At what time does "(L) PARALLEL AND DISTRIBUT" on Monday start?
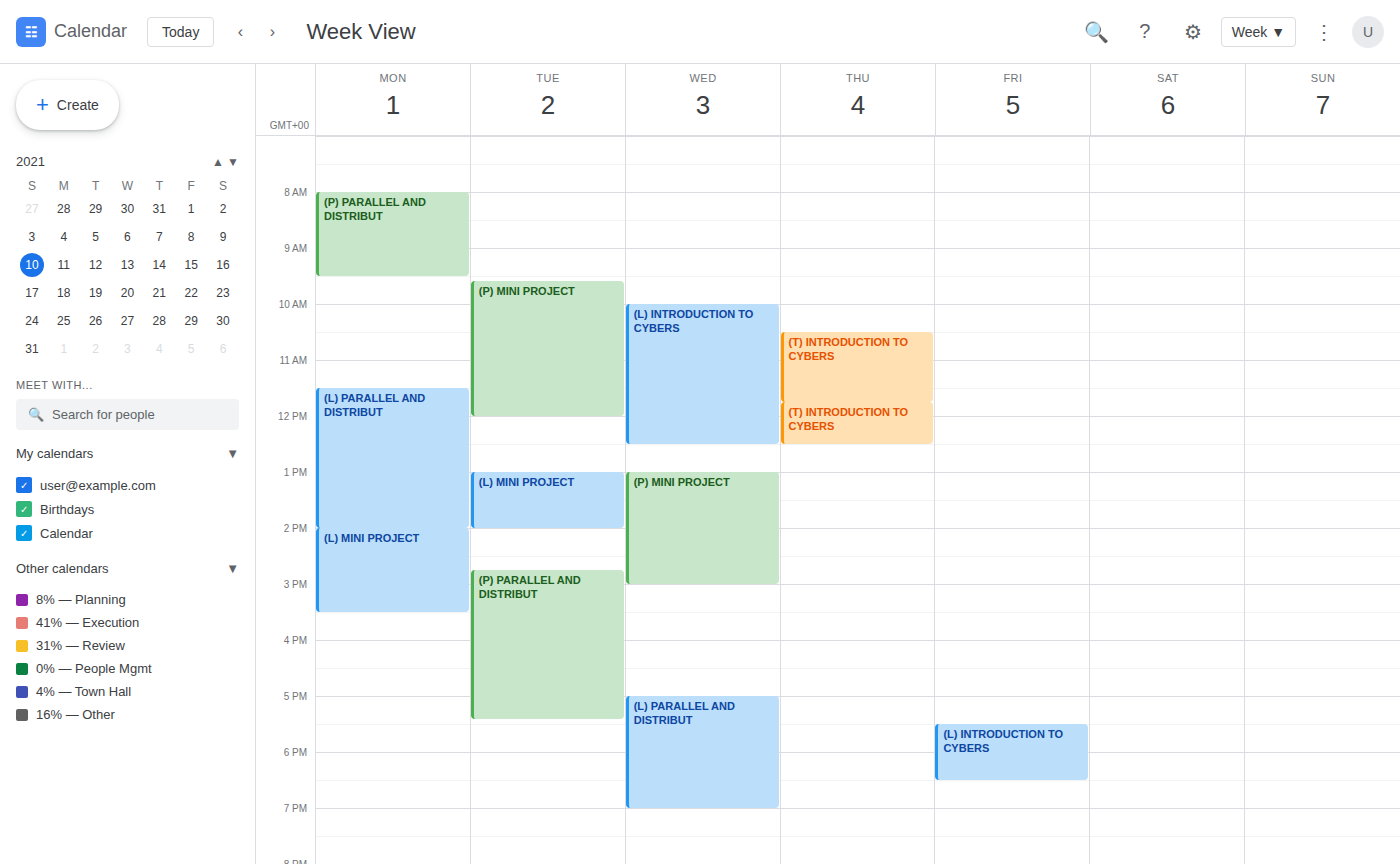
11:30 AM